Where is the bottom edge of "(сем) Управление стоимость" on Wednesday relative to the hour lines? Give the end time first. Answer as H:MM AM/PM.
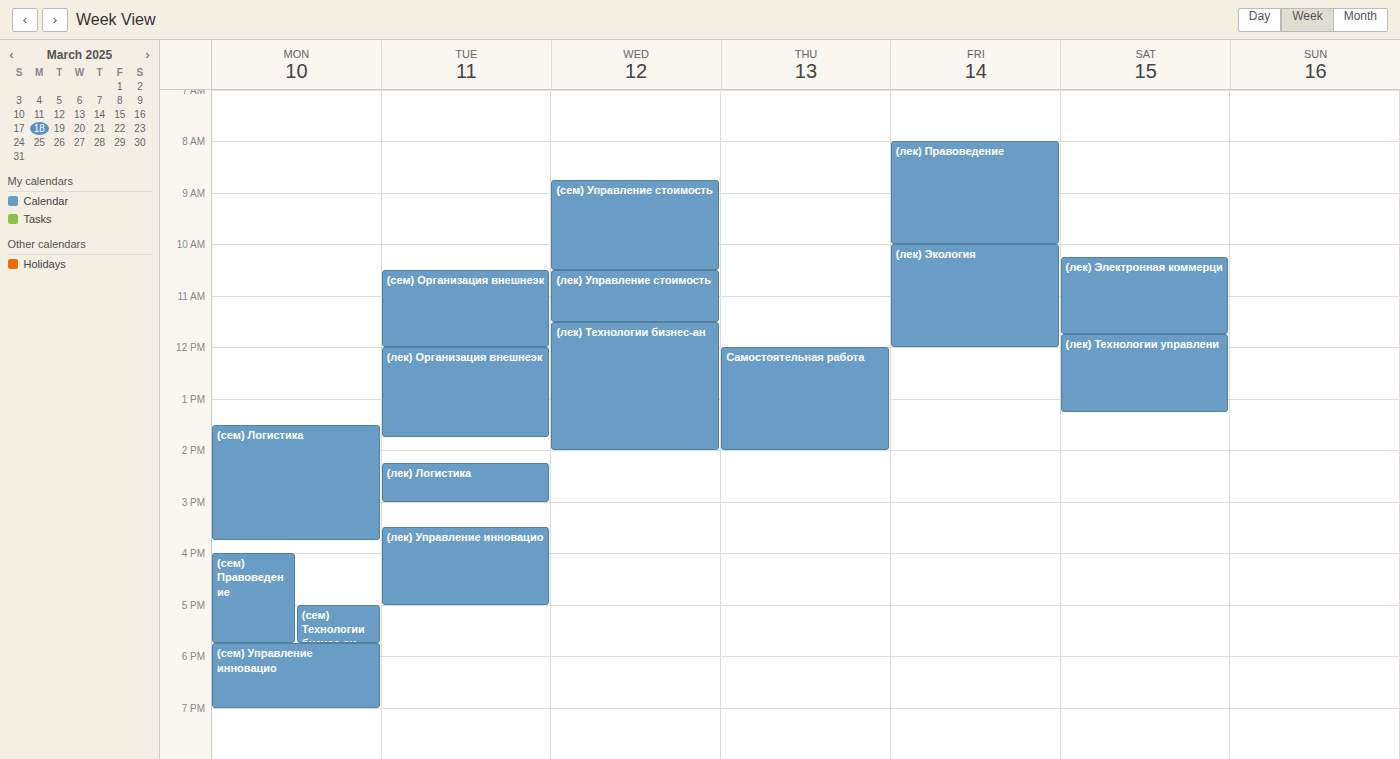
10:30 AM -- halfway between the 10 AM and 11 AM lines.